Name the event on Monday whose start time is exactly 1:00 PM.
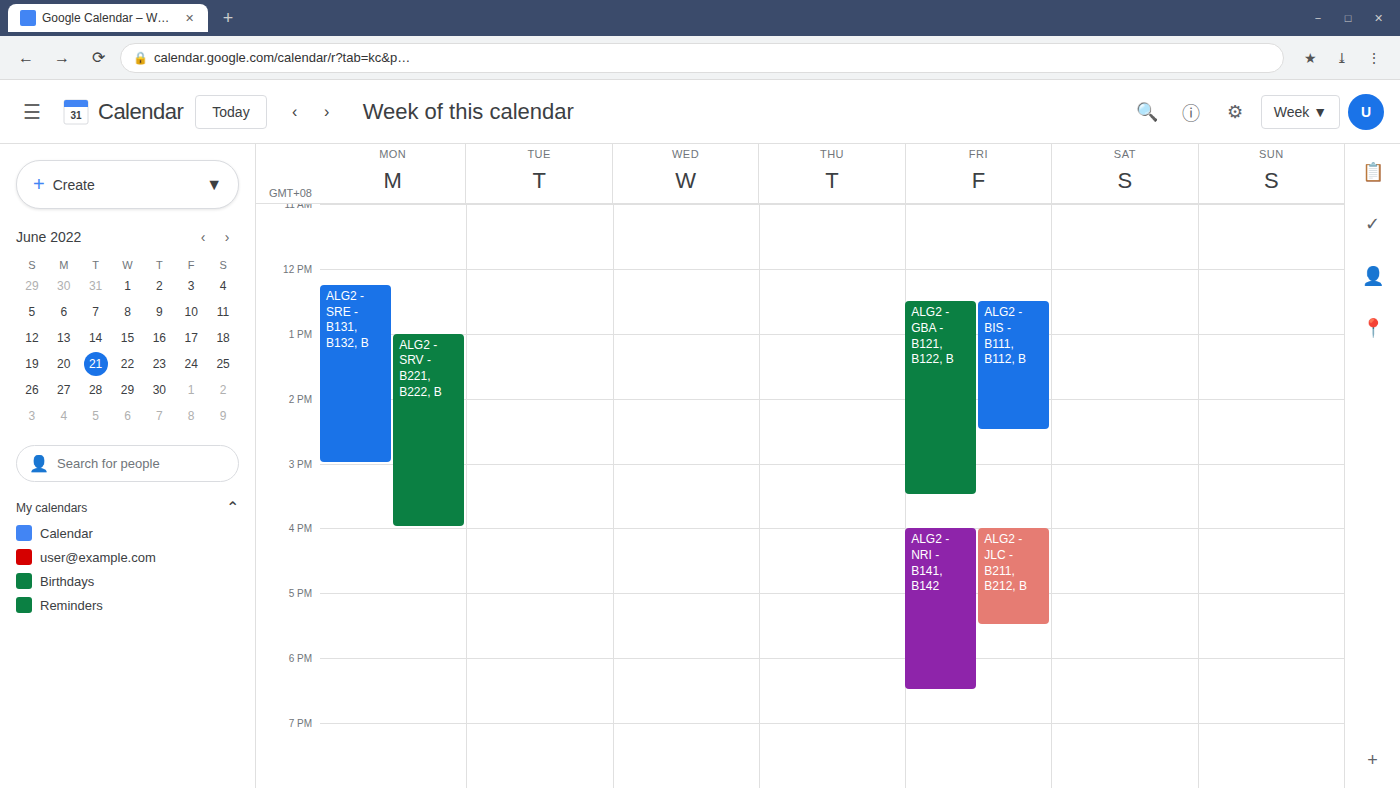
"ALG2 - SRV - B221, B222, B"